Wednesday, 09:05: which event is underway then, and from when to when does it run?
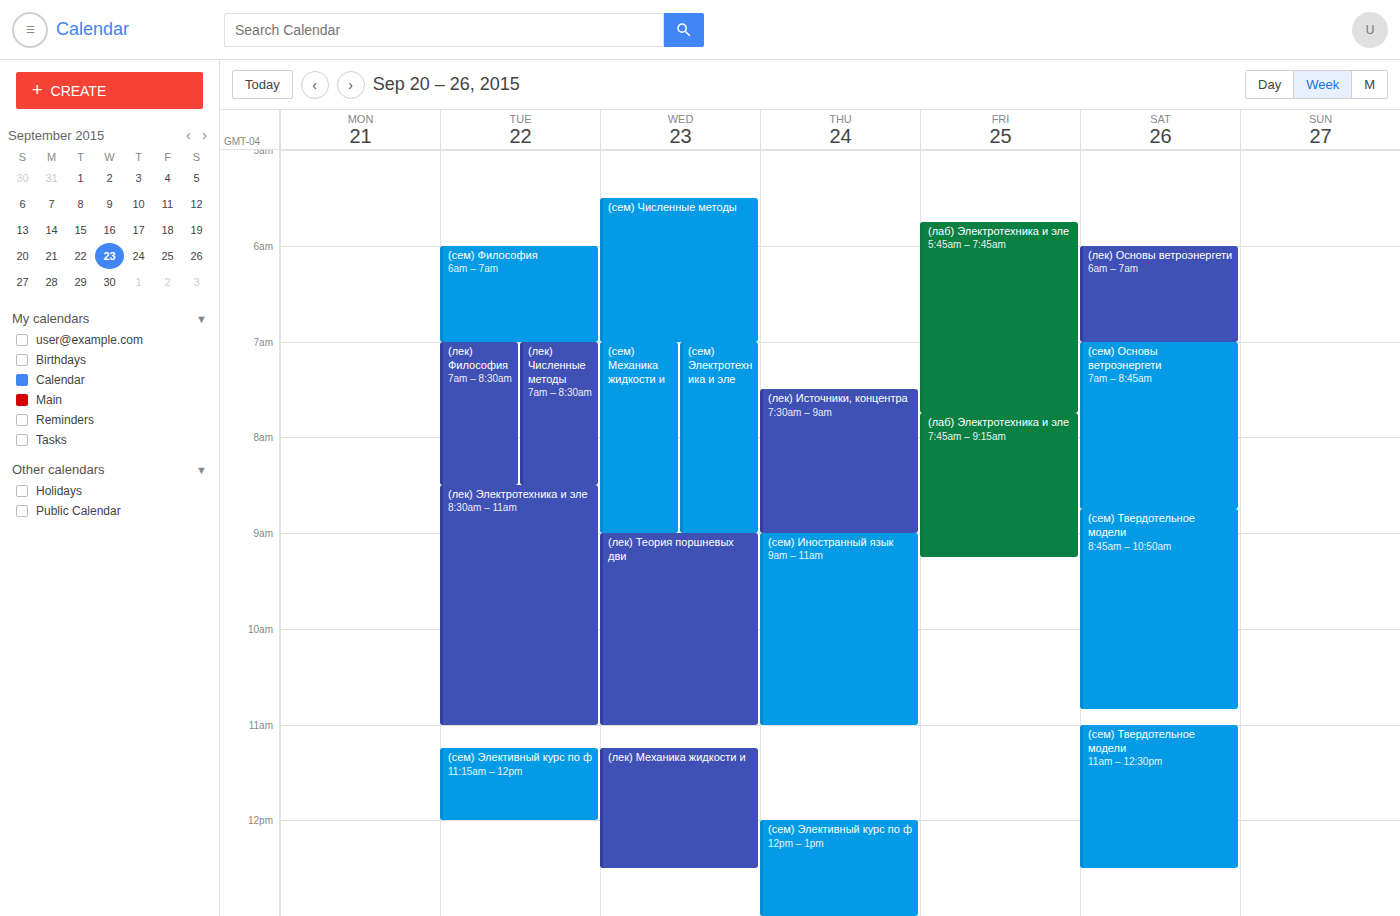
"(лек) Теория поршневых дви", 09:00 to 11:00